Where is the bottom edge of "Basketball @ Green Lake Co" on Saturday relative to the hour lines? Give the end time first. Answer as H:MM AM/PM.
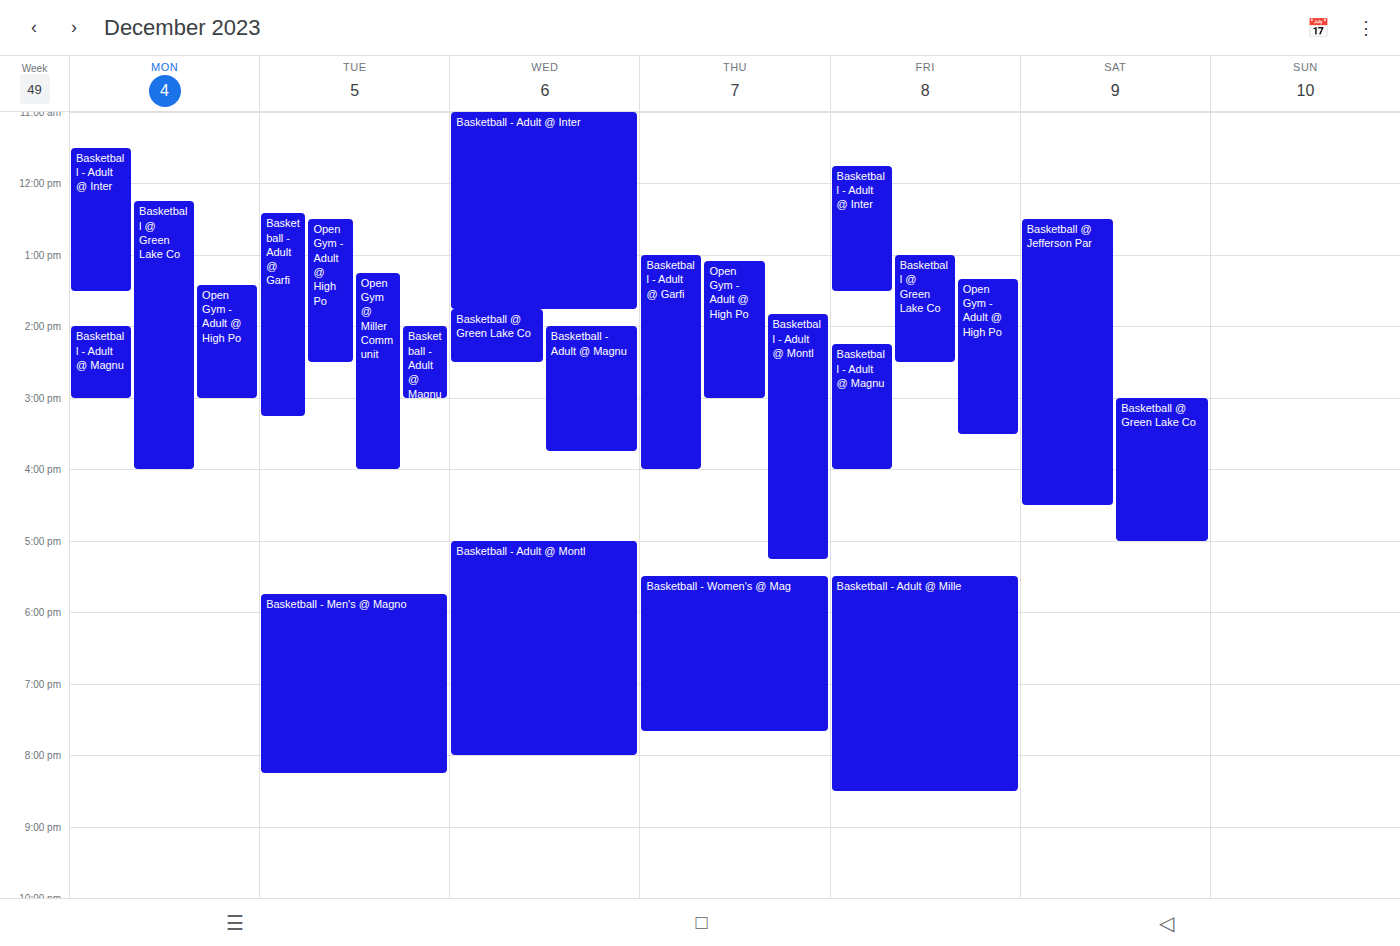
5:00 PM -- exactly on the 5 PM line.